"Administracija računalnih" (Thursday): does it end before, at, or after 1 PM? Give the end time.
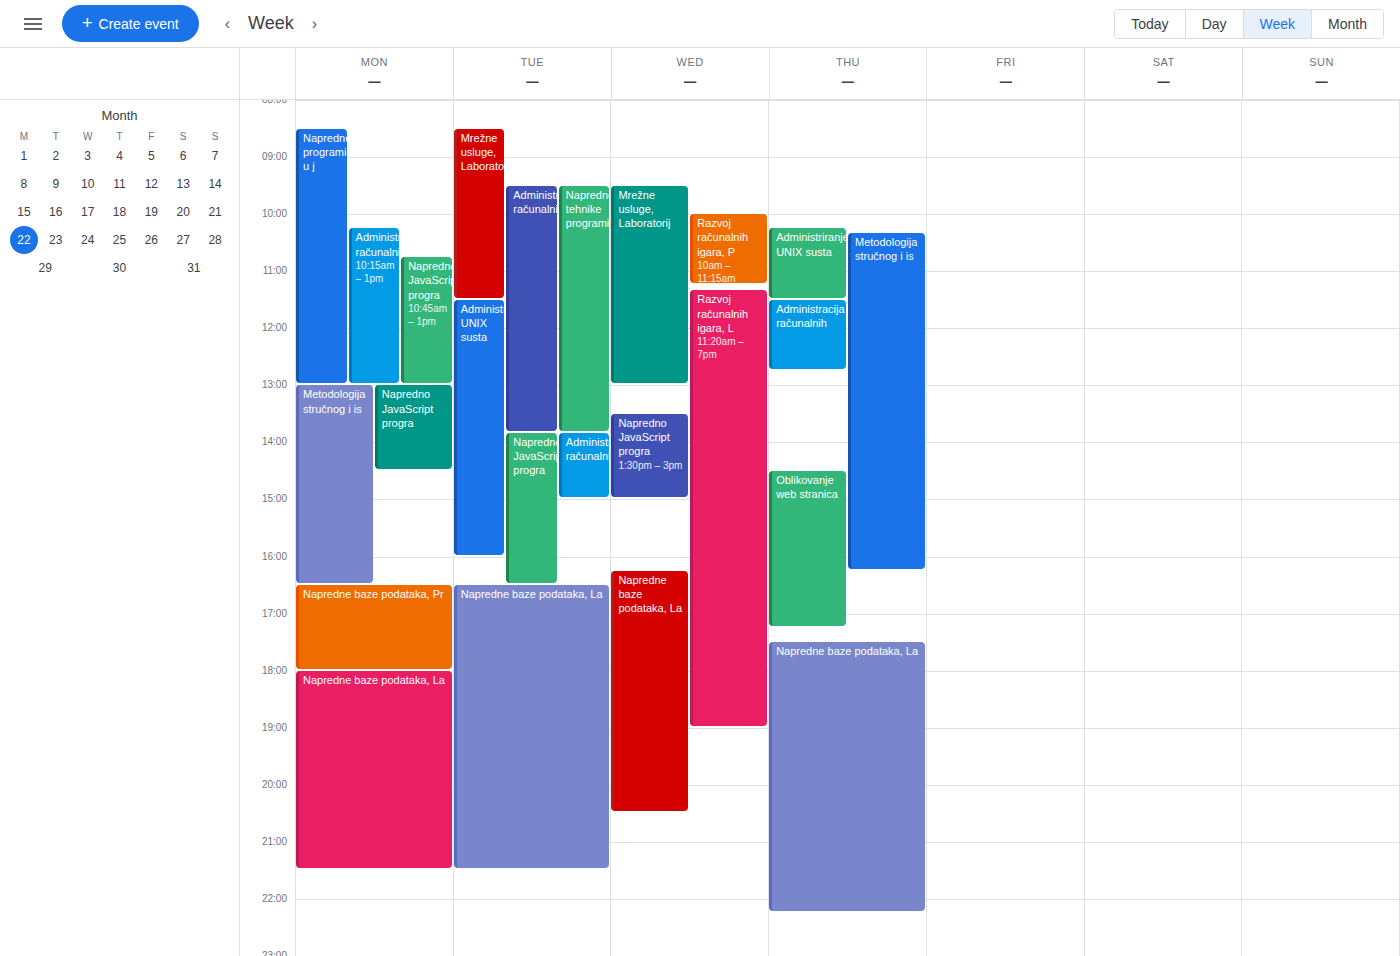
12:45 PM -- before 1 PM, 15 minutes above the 1 PM line.